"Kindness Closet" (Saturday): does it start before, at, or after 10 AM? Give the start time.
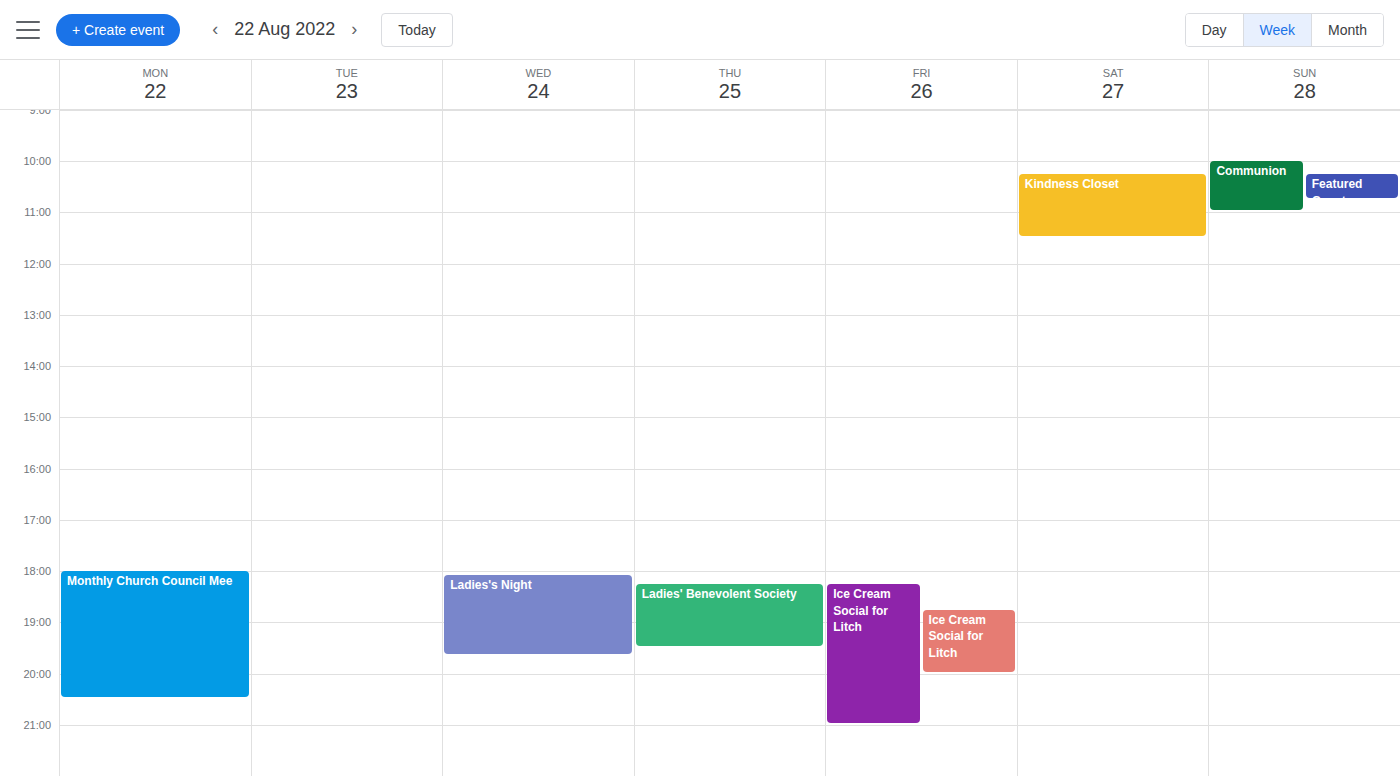
10:15 AM -- after 10 AM, 15 minutes below the 10 AM line.